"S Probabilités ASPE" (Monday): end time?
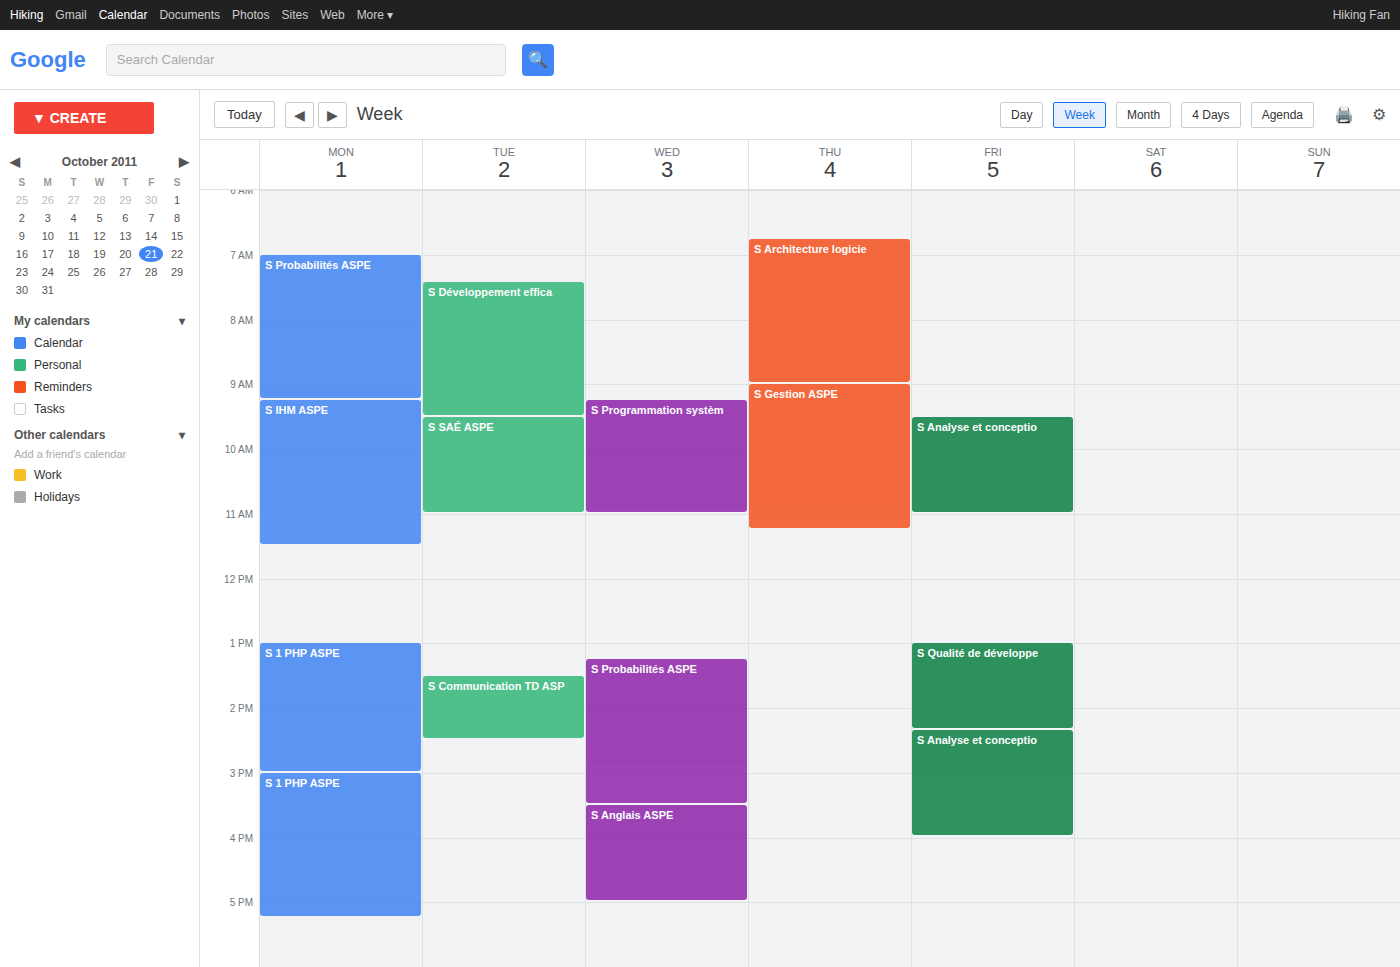
9:15 AM